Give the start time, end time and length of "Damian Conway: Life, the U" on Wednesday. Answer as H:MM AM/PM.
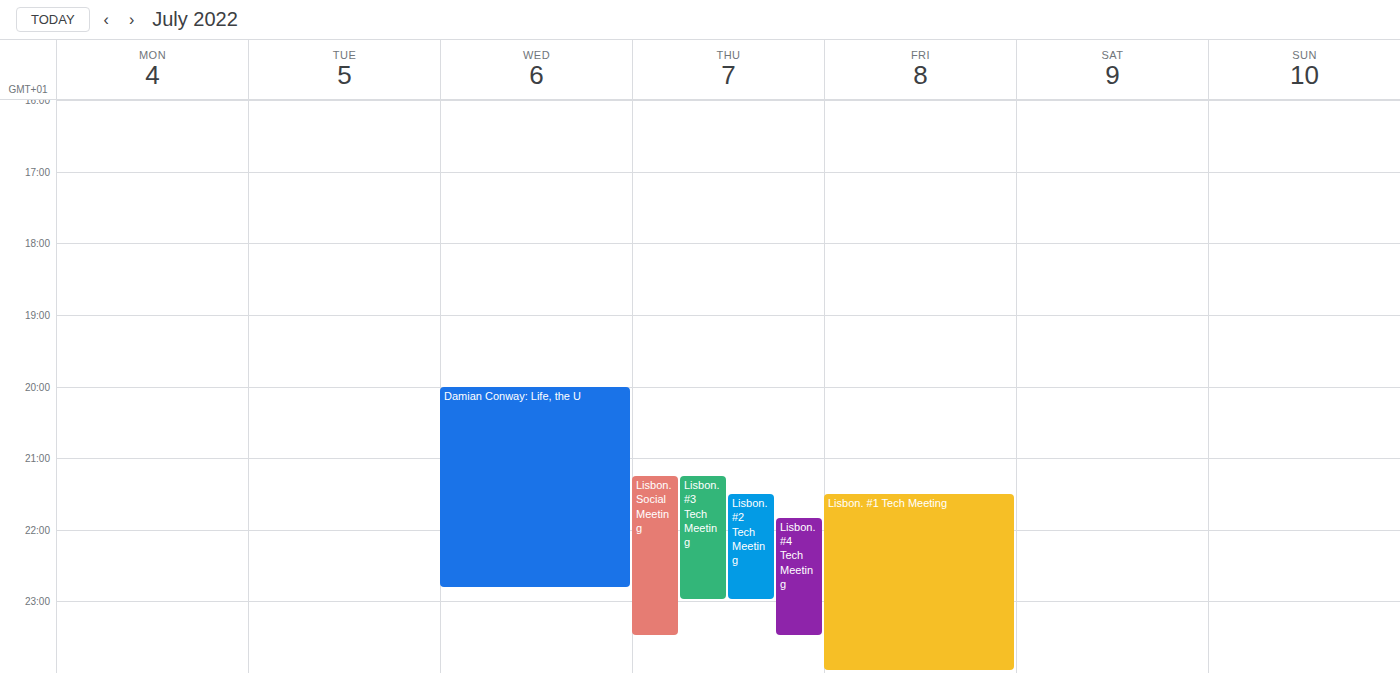
8:00 PM to 10:50 PM, 2 hours 50 minutes